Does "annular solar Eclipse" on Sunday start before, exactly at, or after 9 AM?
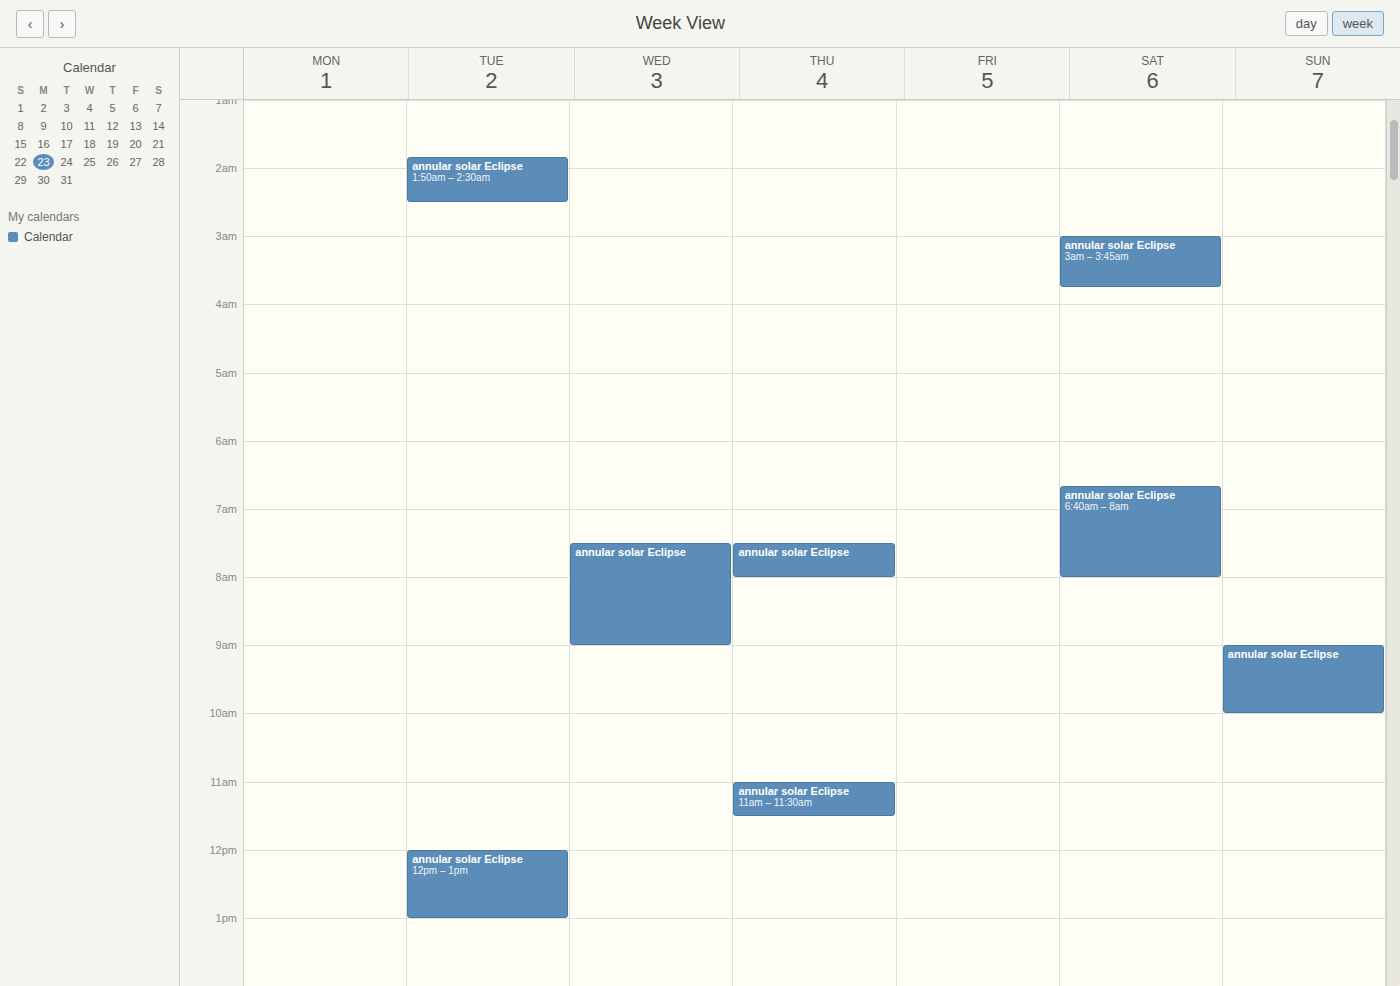
9:00 AM -- exactly at 9 AM, on the 9 AM line.